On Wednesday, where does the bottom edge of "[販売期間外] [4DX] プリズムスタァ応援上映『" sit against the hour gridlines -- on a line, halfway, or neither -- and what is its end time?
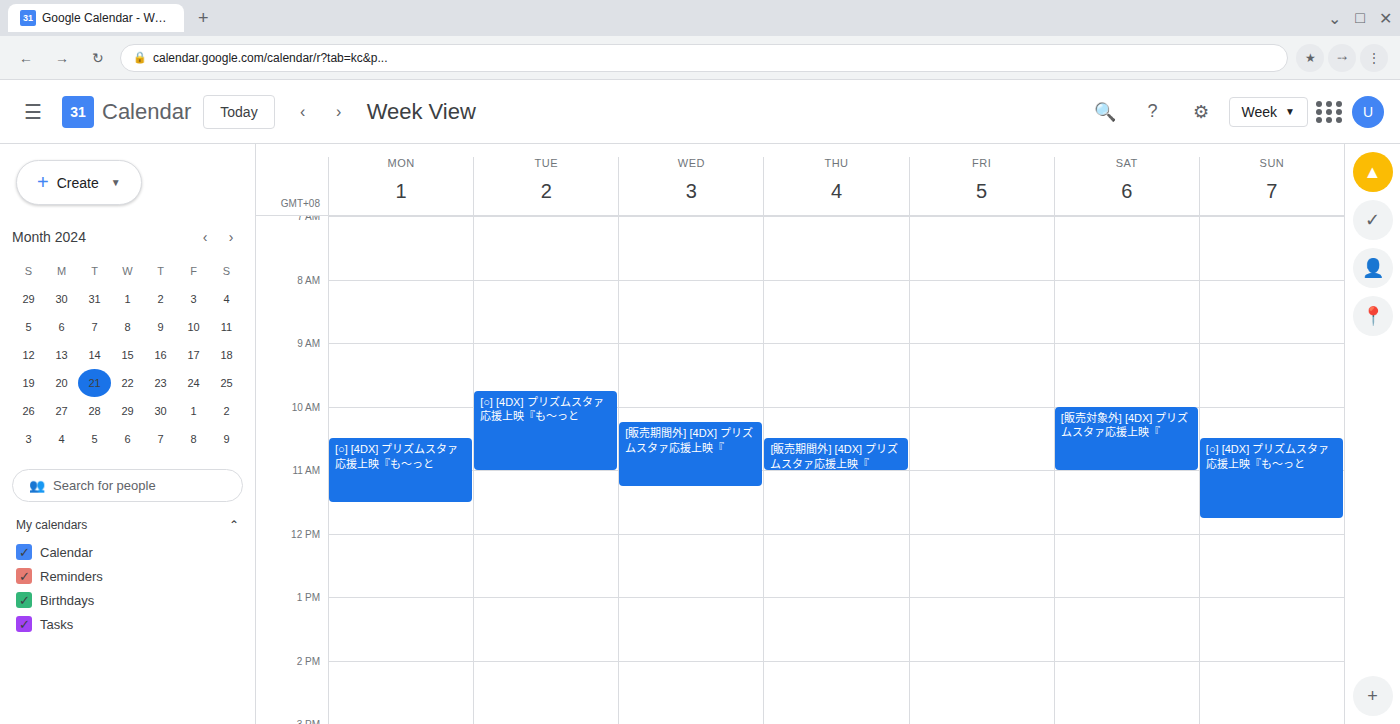
11:15 AM -- neither: a quarter of the way from the 11 AM line to the 12 PM line.